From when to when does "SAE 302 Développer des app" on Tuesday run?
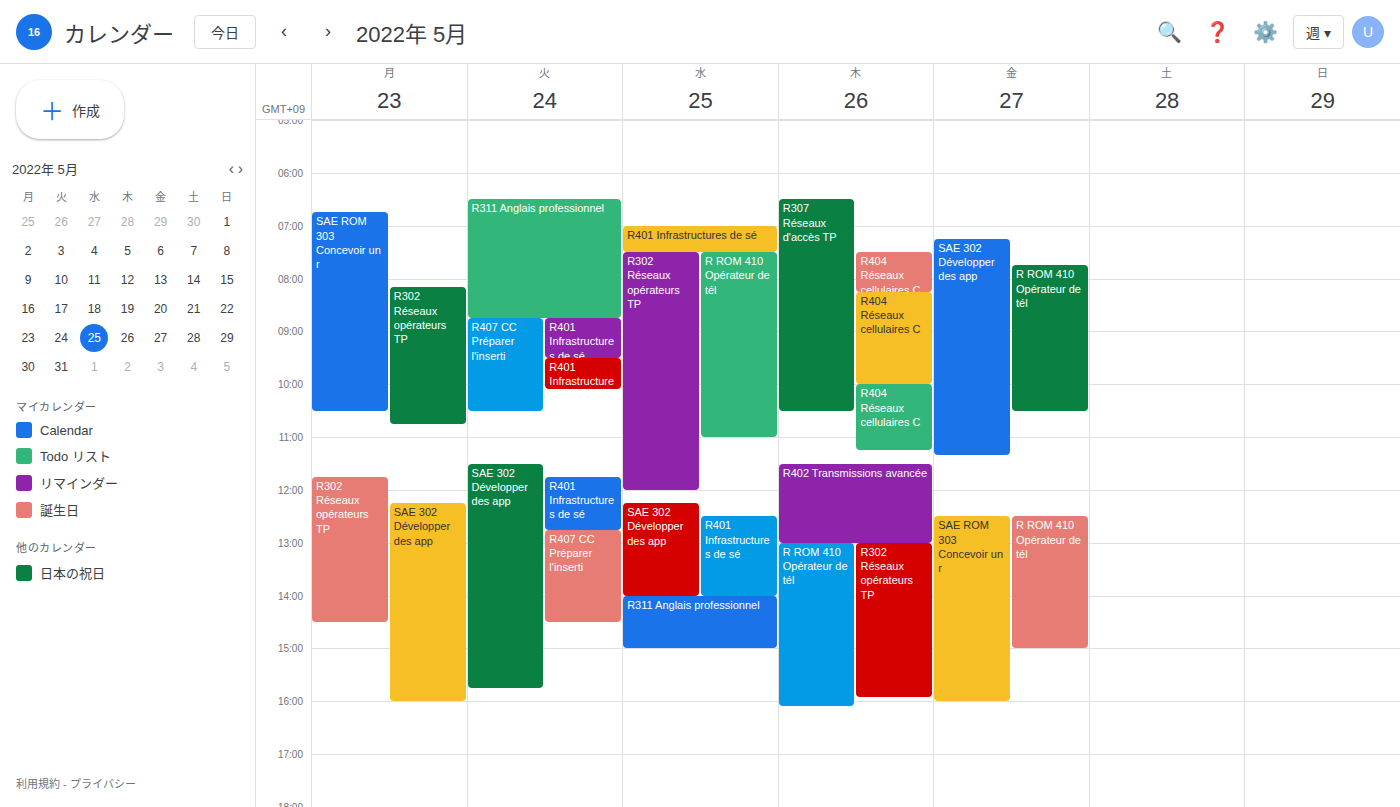
11:30 AM to 3:45 PM